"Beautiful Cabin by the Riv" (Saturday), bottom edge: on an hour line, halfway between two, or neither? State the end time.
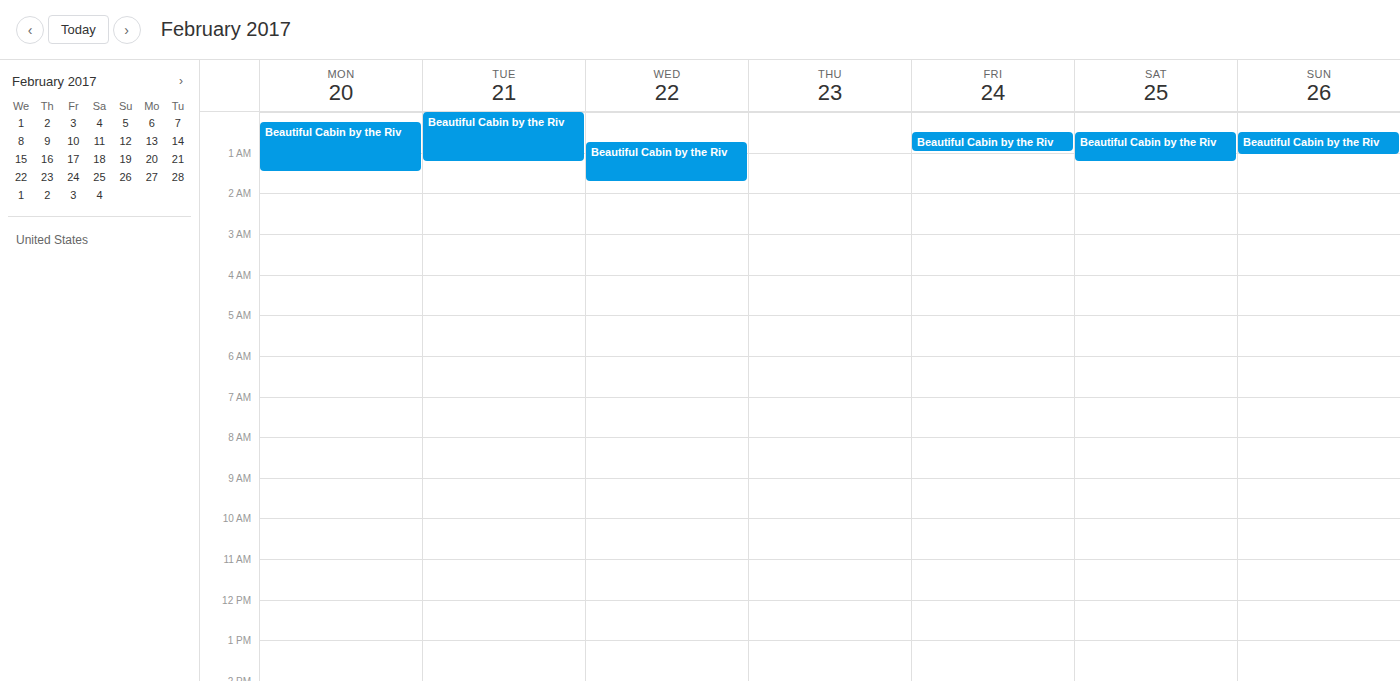
1:15 AM -- neither: a quarter of the way from the 1 AM line to the 2 AM line.